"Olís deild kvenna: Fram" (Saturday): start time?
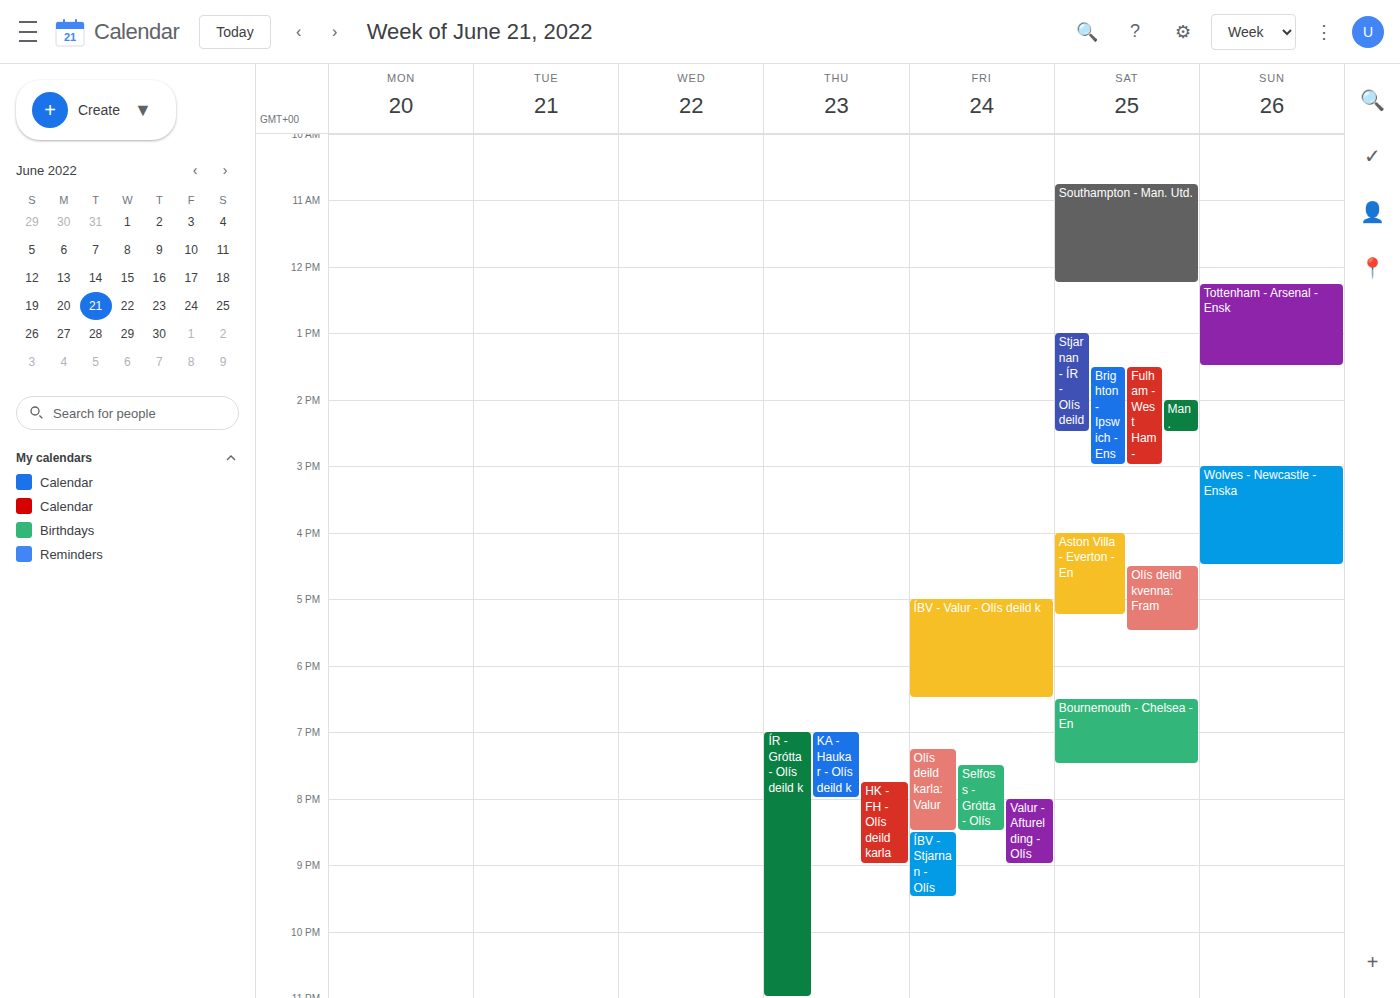
4:30 PM